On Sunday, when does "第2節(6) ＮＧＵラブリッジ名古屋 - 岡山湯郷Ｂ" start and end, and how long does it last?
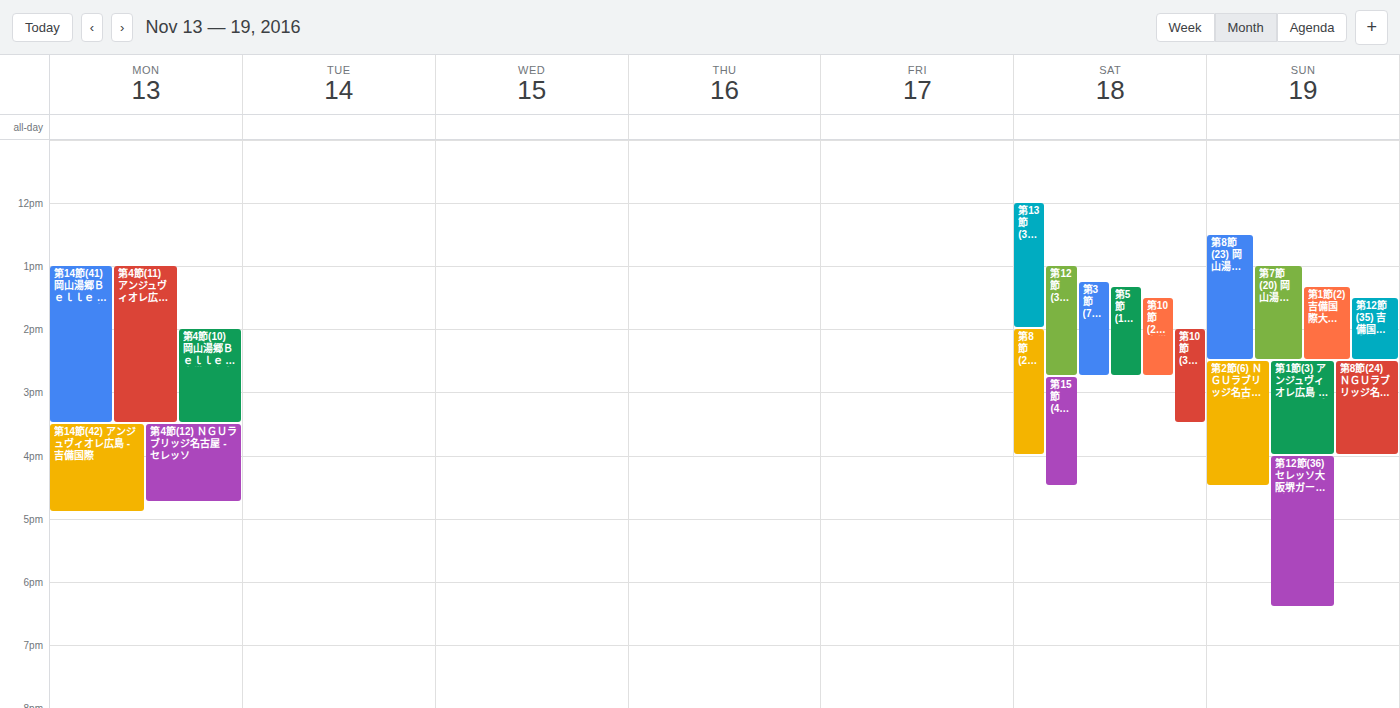
2:30 PM to 4:30 PM, 2 hours